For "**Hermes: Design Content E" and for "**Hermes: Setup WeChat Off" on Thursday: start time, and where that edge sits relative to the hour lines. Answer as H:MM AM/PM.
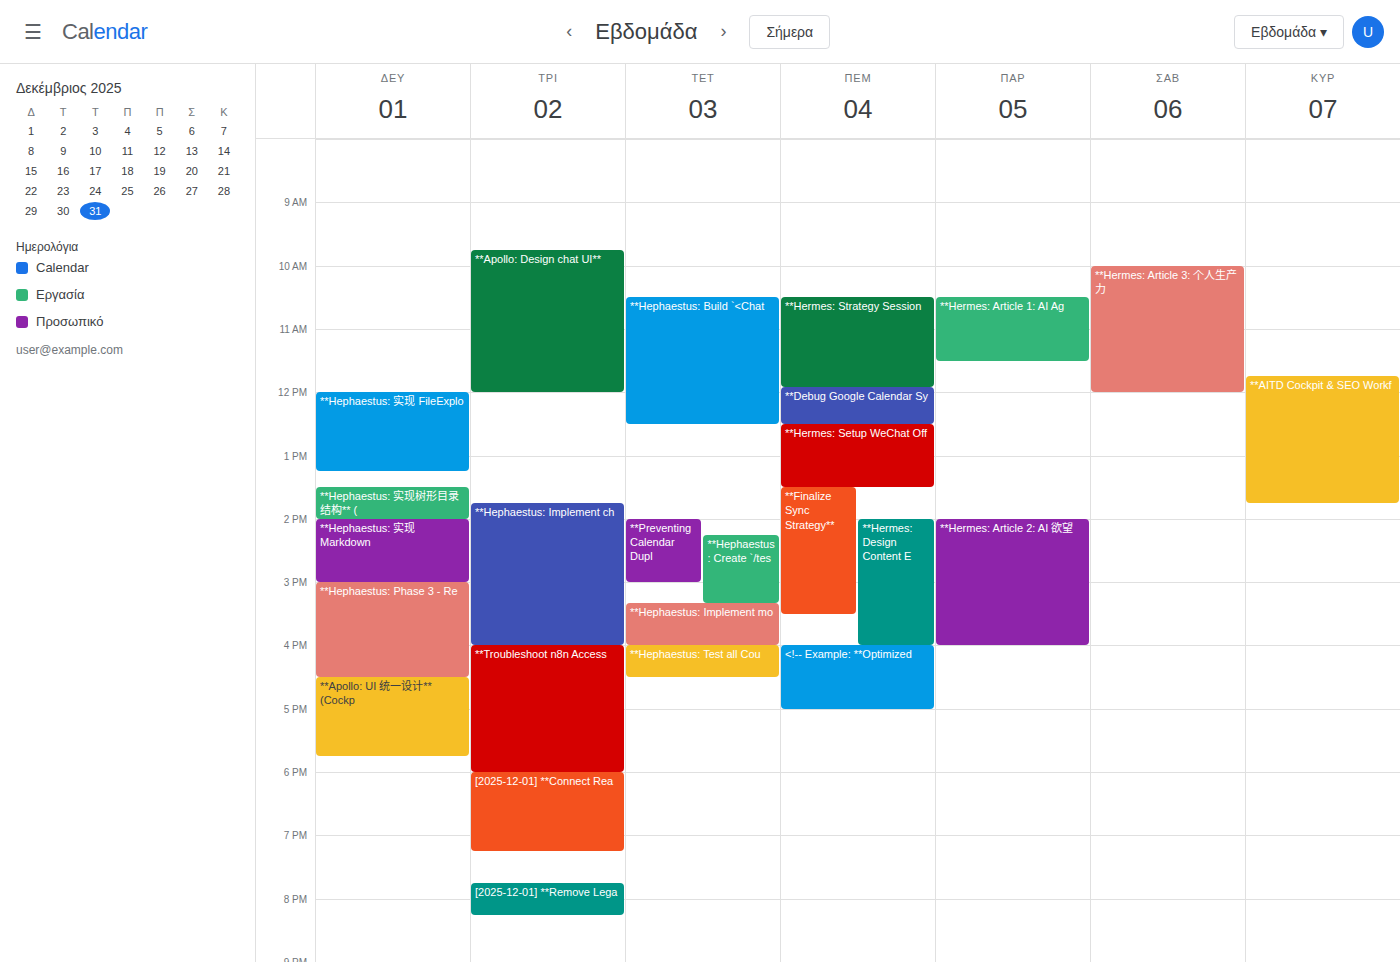
"**Hermes: Design Content E": 2:00 PM, exactly on the 2 PM line. "**Hermes: Setup WeChat Off": 12:30 PM, halfway between the 12 PM and 1 PM lines.